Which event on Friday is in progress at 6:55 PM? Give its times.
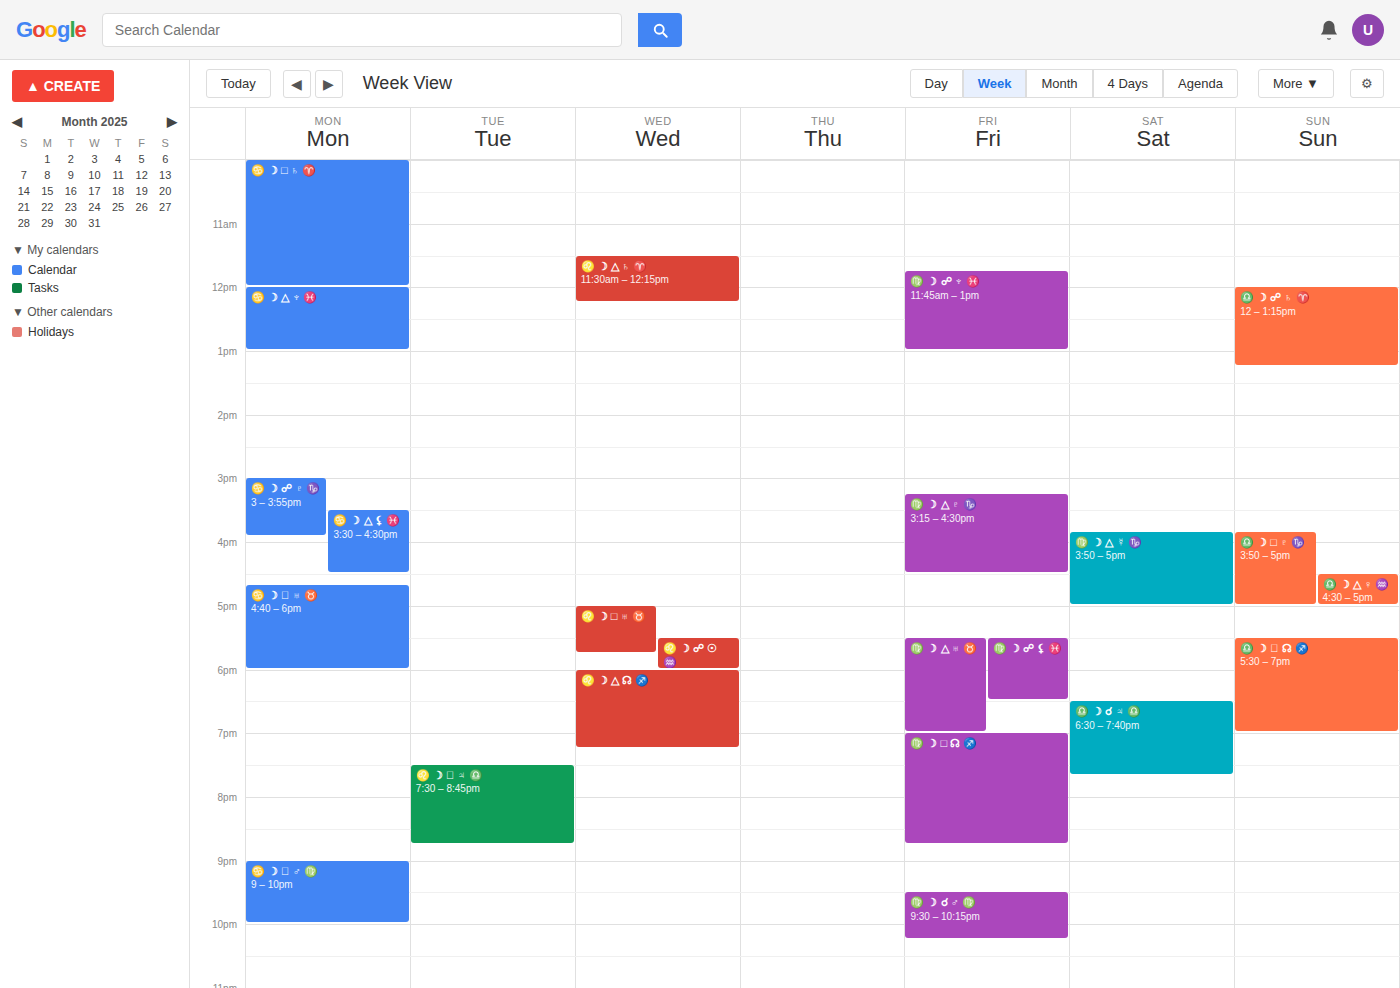
"♍️ ☽ △ ♅ ♉️", 5:30 PM to 7:00 PM